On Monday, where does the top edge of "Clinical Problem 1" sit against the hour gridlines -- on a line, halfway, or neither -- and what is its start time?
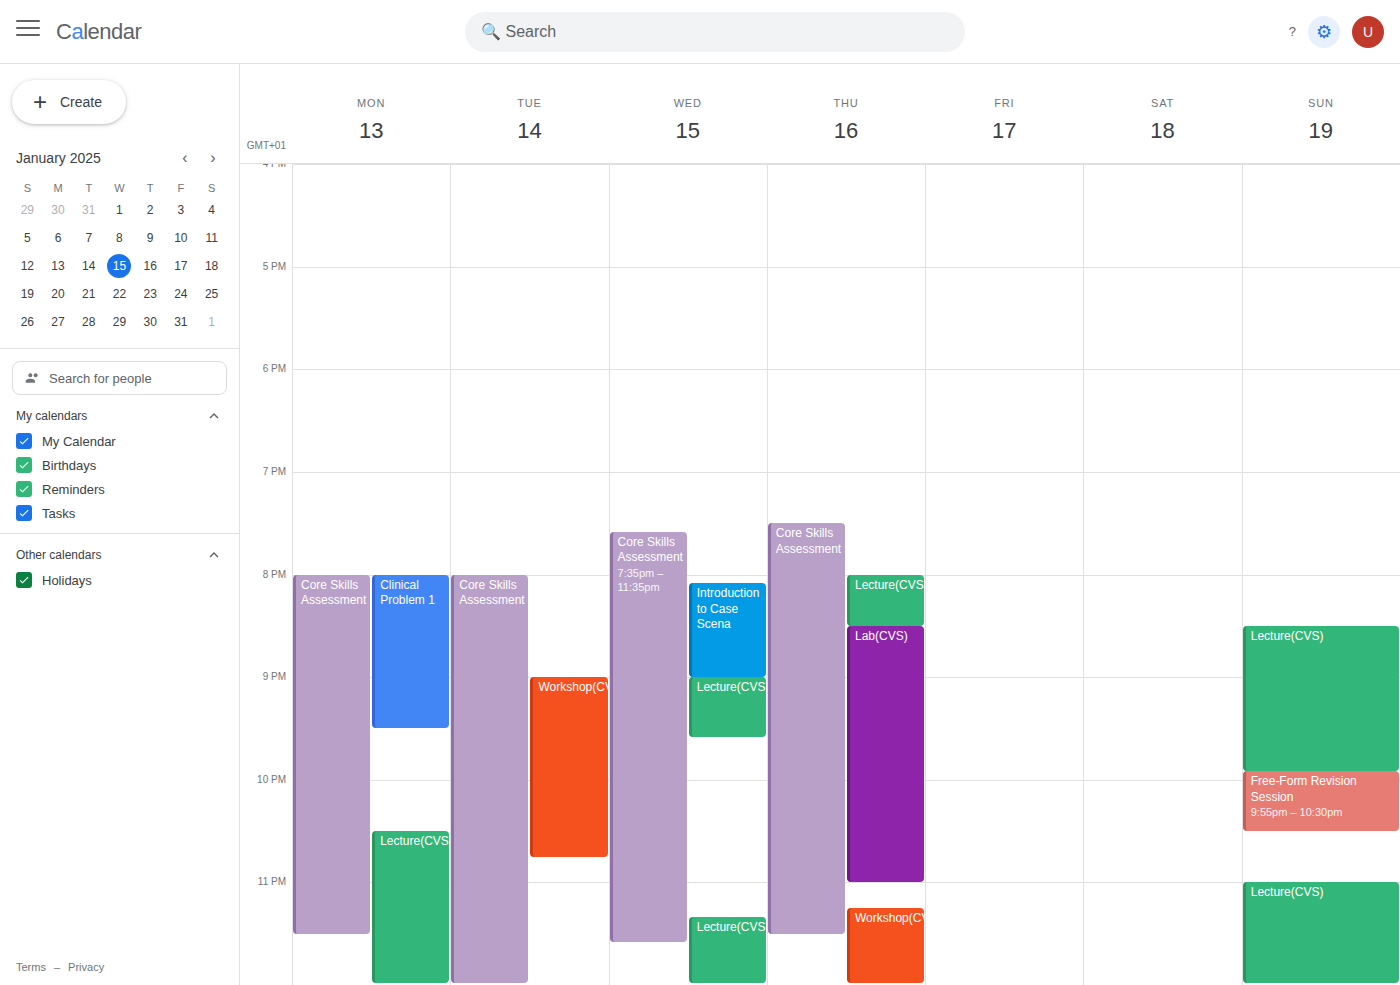
8:00 PM -- exactly on the 8 PM line.